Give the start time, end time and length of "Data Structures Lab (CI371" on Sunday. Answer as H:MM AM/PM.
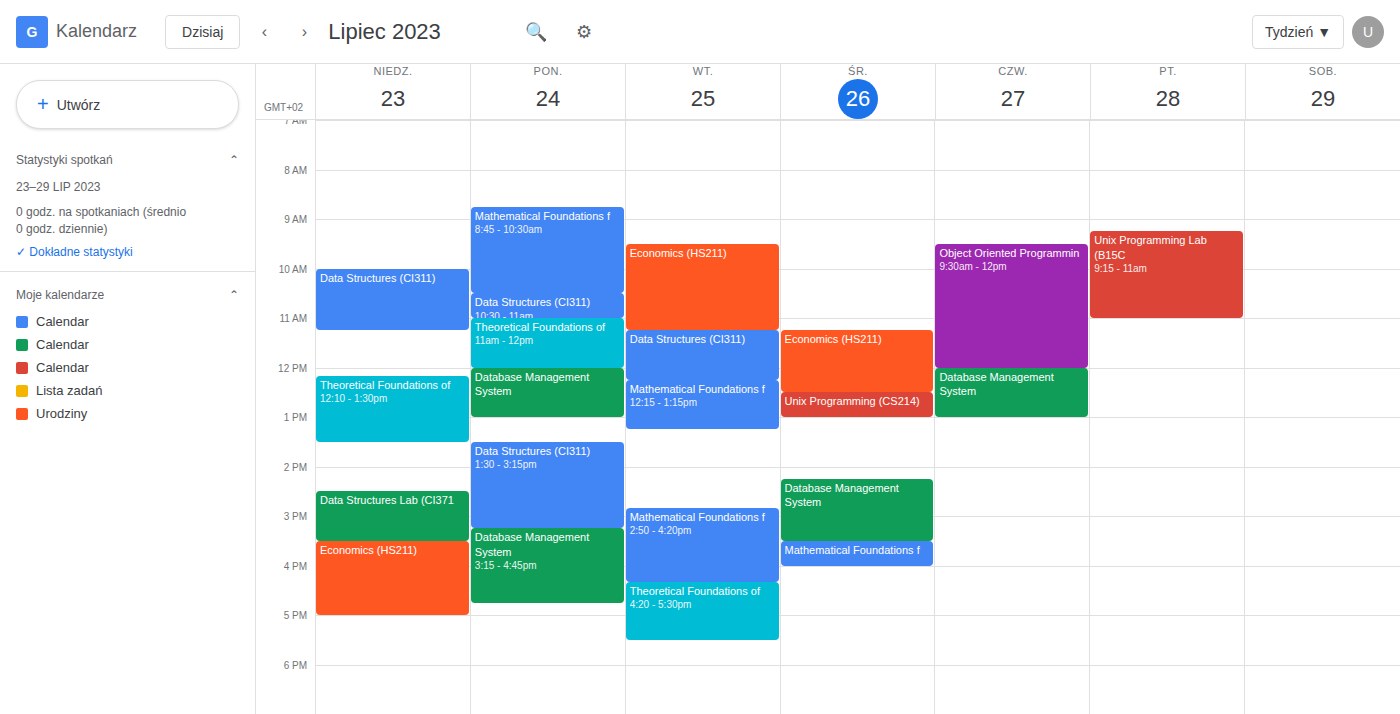
2:30 PM to 3:30 PM, 1 hour